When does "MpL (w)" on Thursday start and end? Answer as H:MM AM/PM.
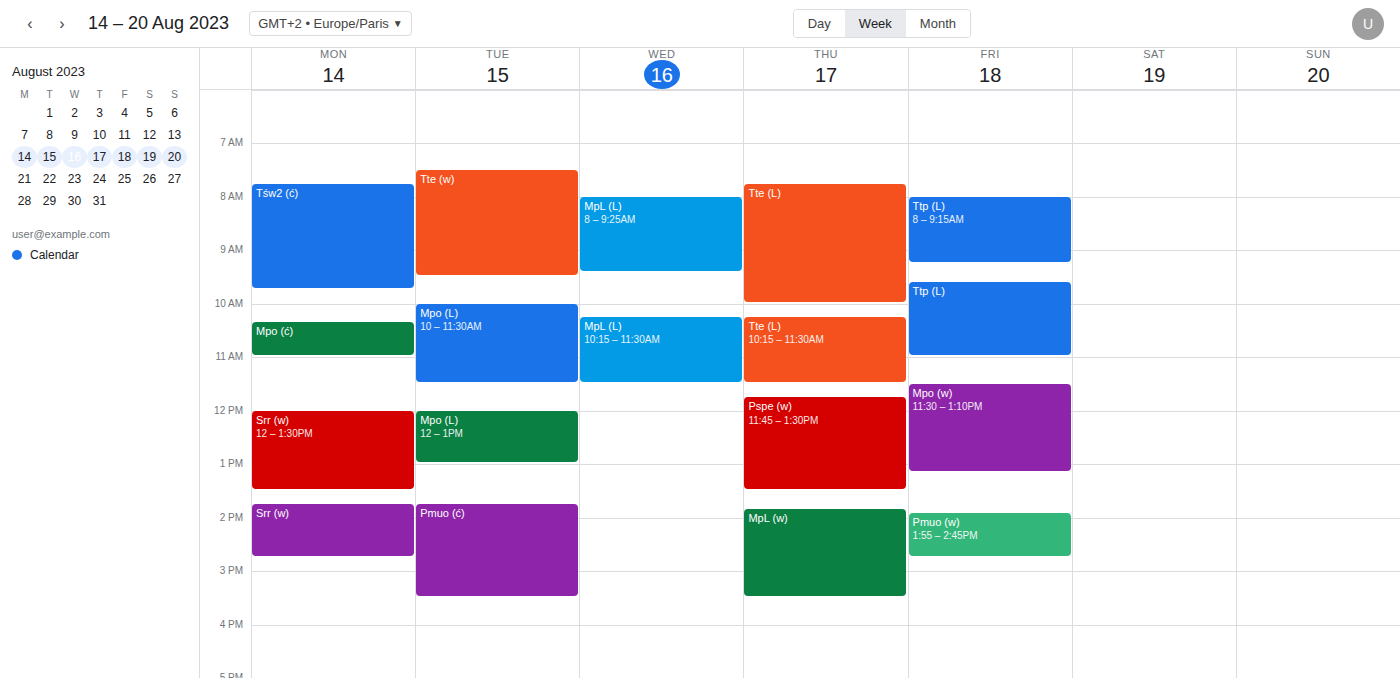
1:50 PM to 3:30 PM